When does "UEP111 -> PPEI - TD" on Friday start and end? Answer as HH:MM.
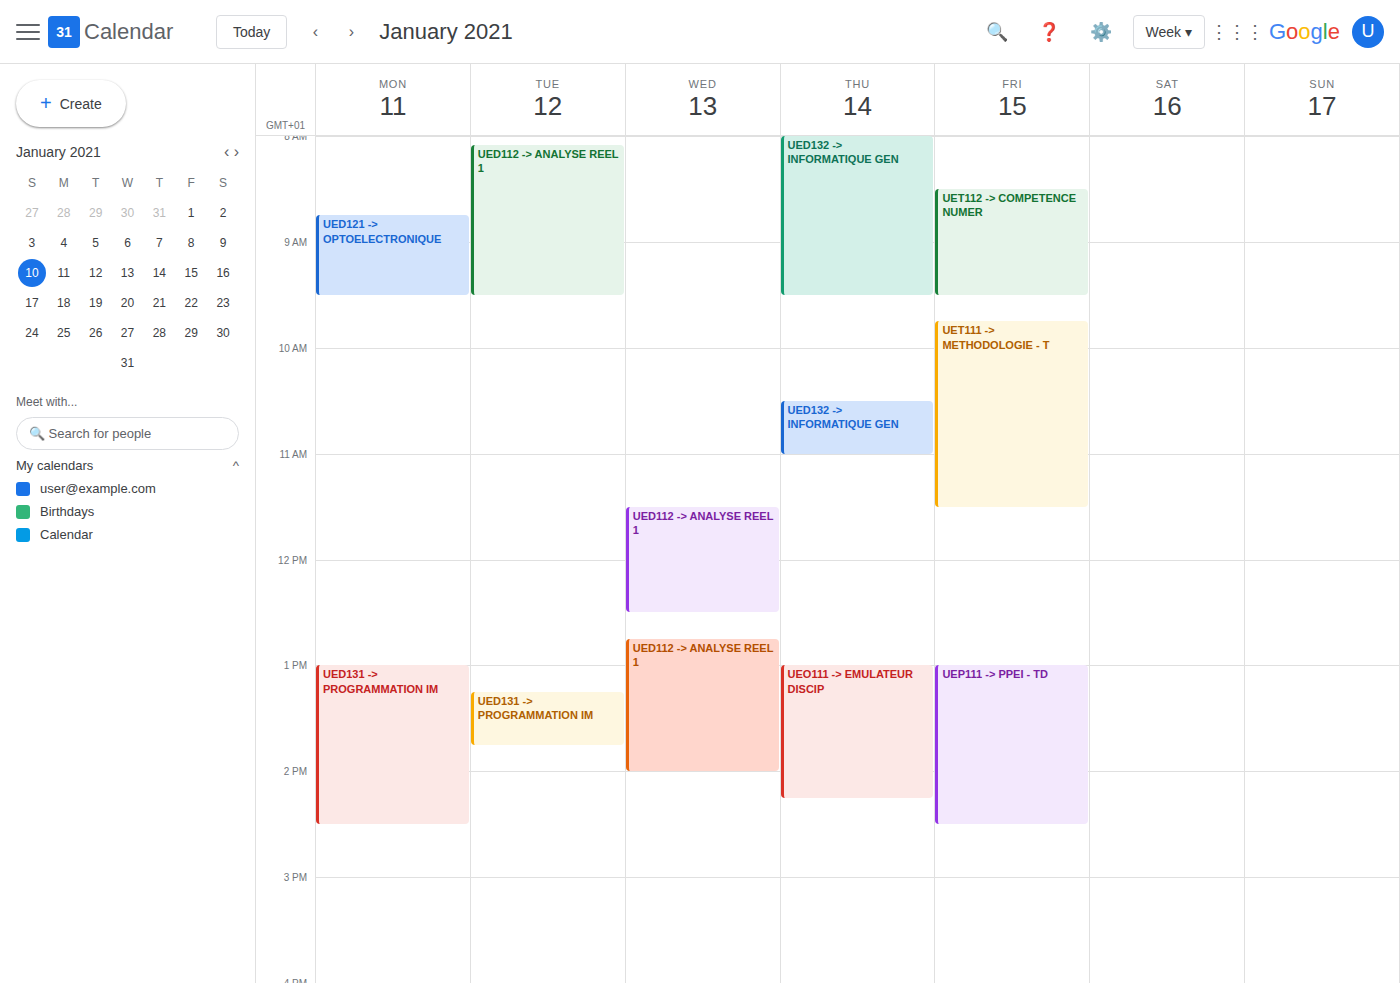
13:00 to 14:30